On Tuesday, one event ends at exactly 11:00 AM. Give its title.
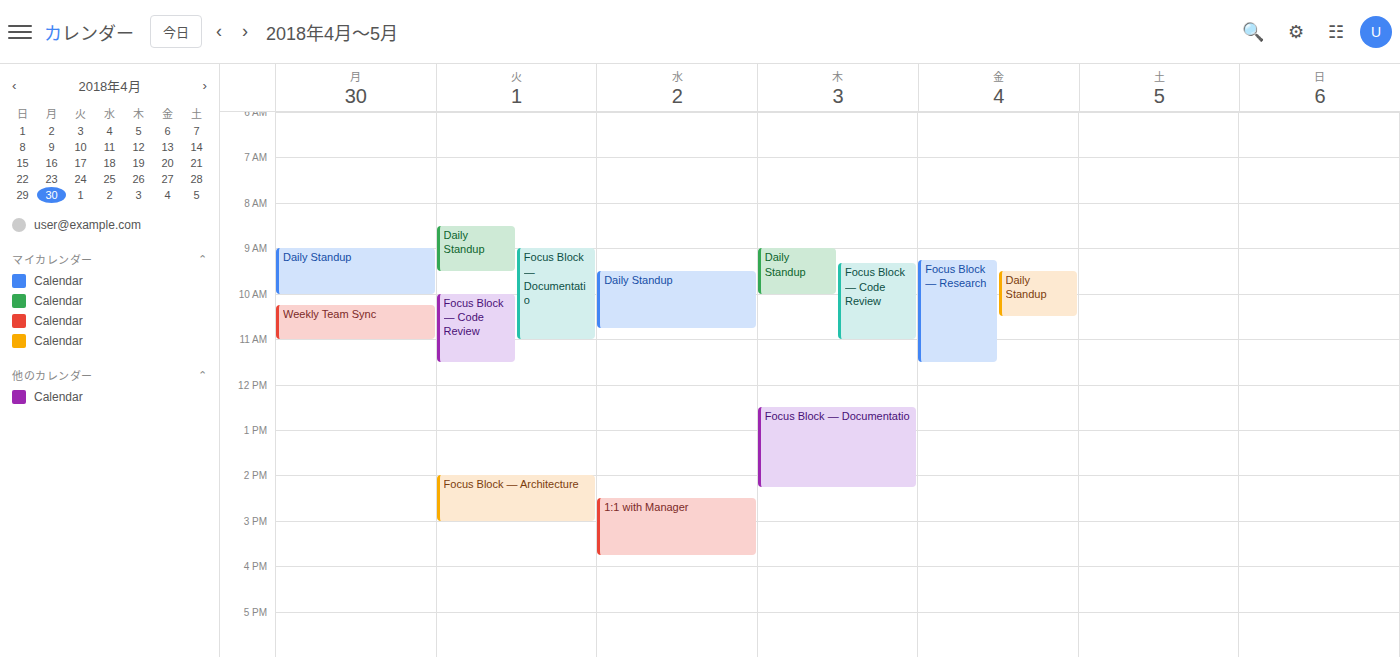
"Focus Block — Documentatio"